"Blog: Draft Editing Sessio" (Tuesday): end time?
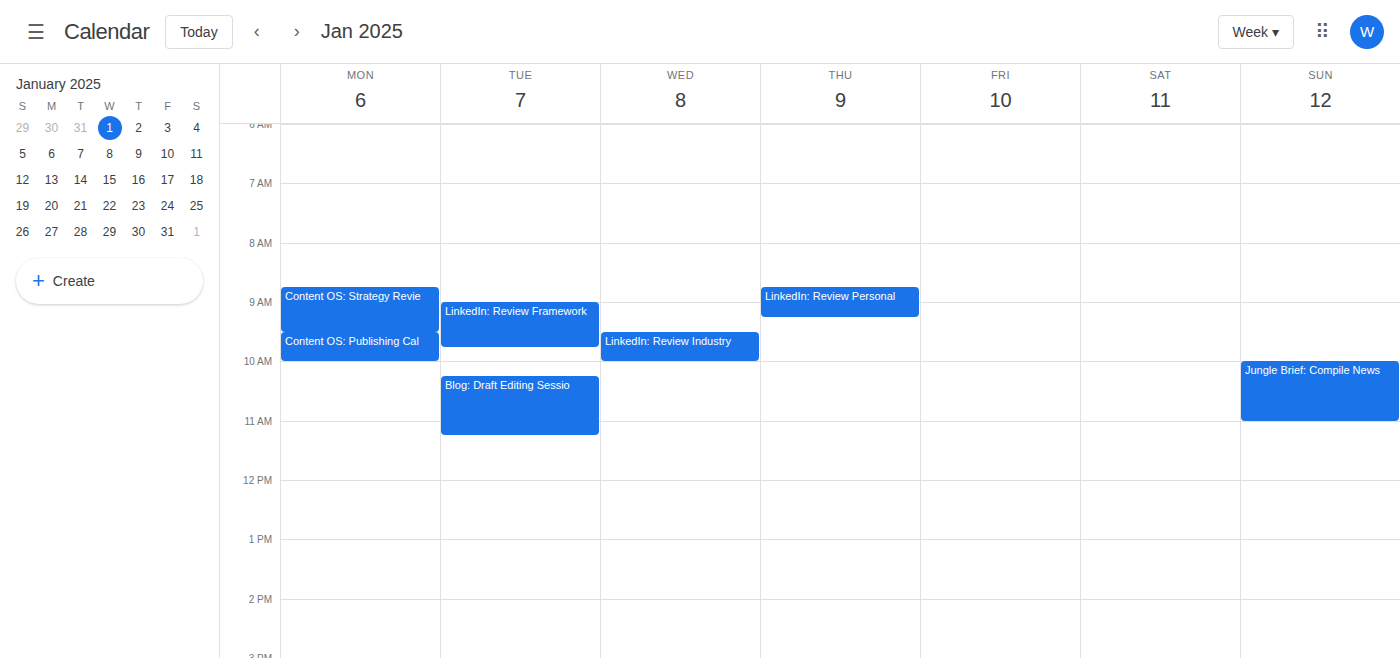
11:15 AM